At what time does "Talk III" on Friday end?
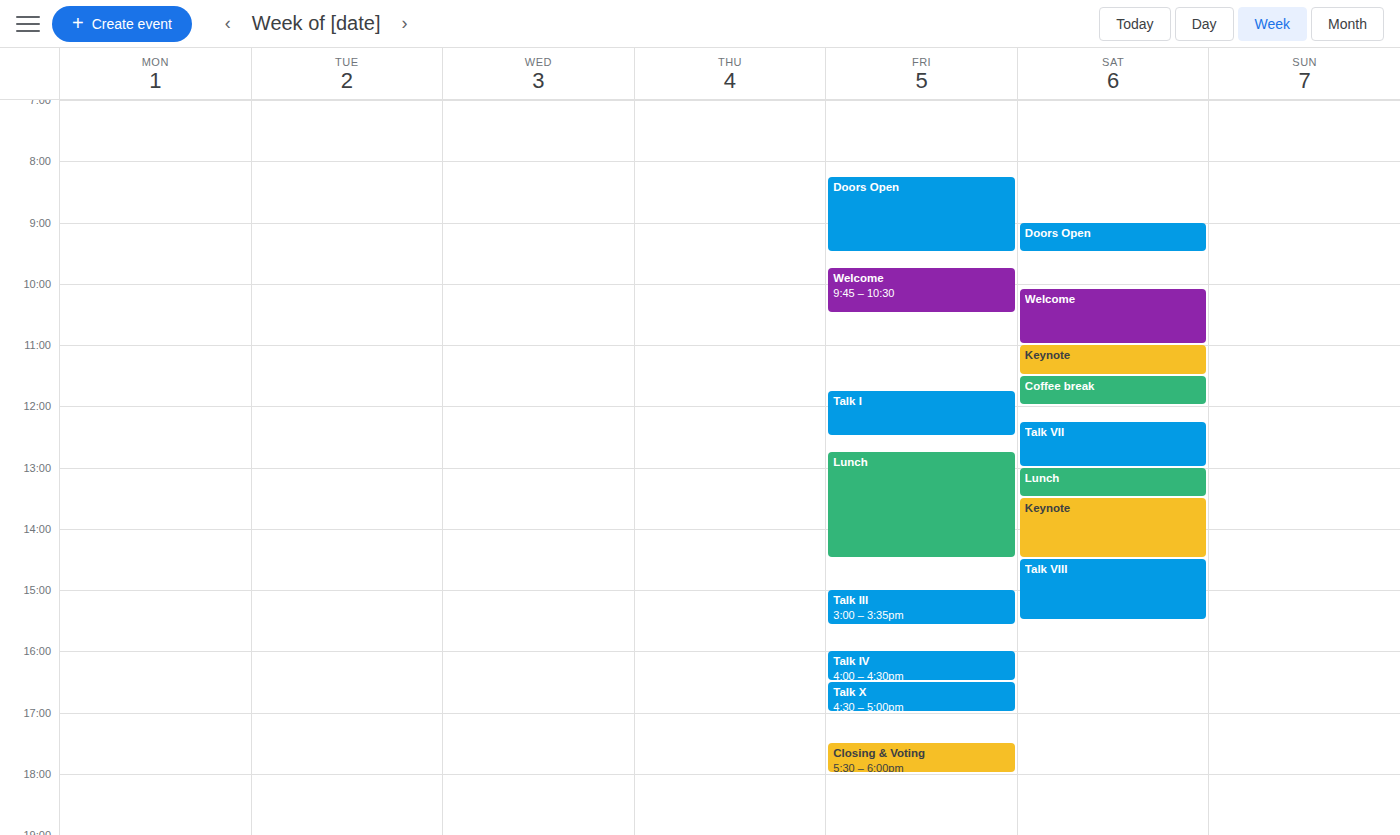
3:35 PM